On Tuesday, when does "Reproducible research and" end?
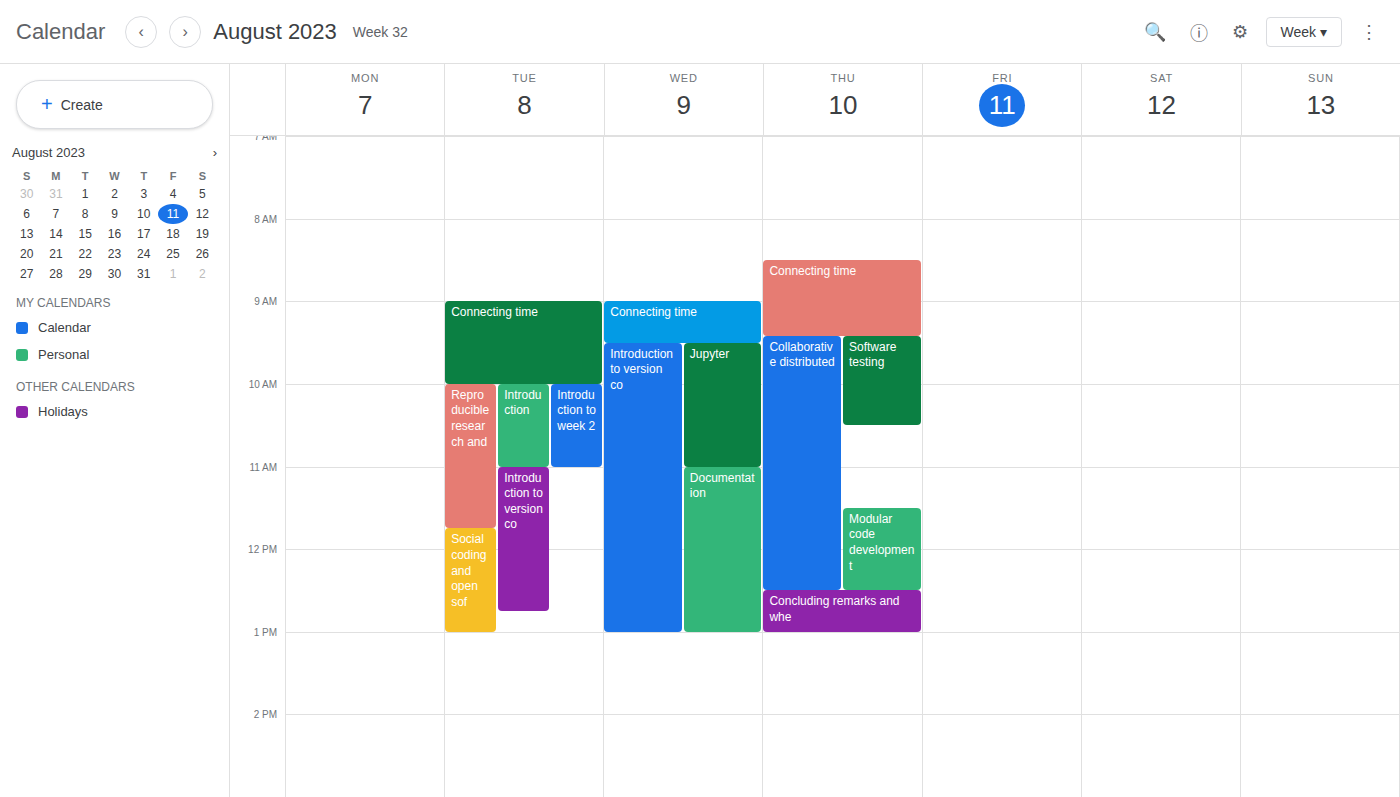
11:45